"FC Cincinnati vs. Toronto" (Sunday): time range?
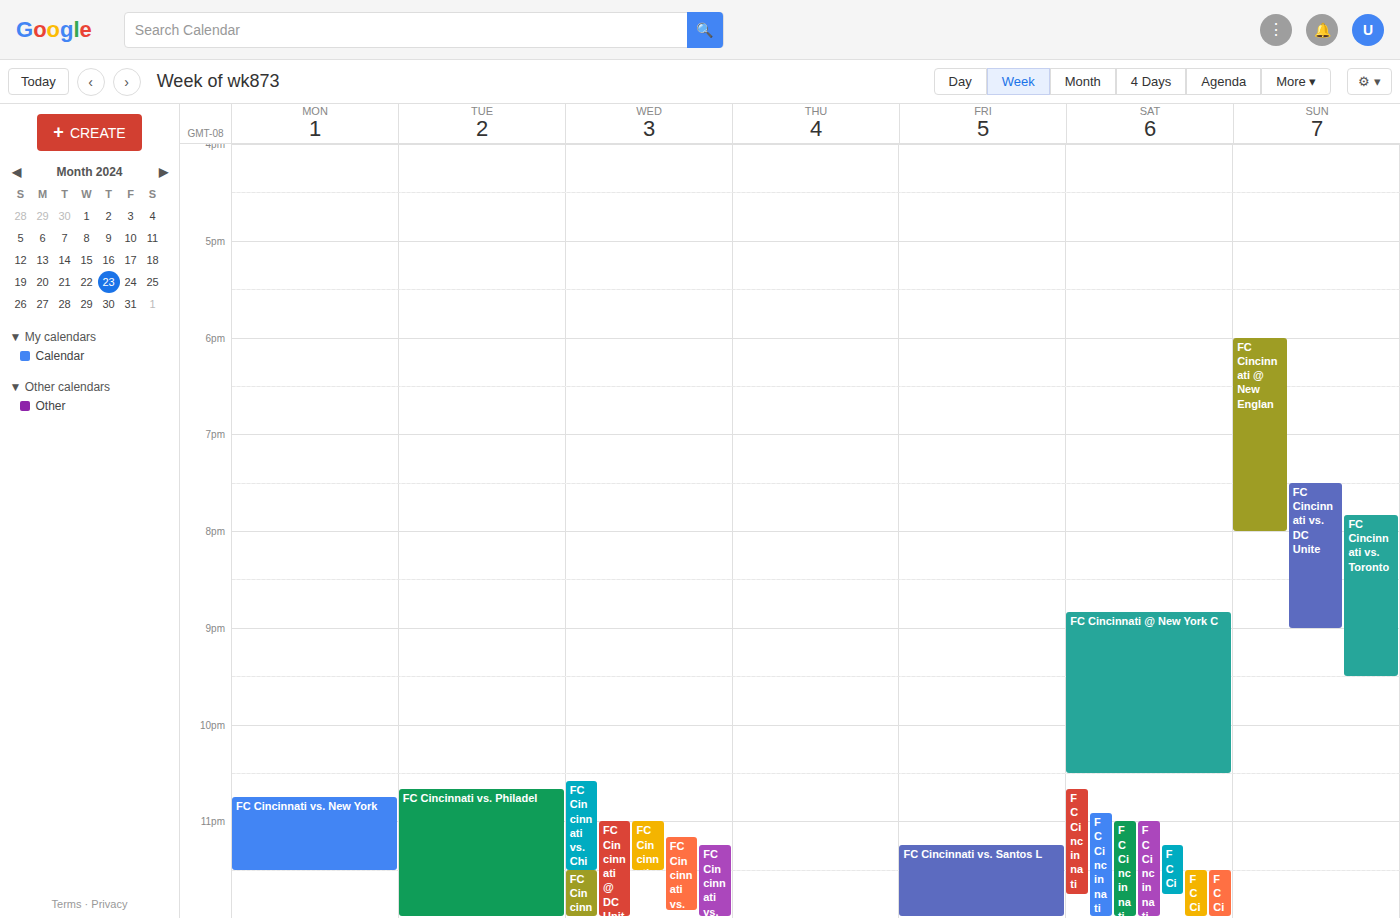
7:50 PM to 9:30 PM